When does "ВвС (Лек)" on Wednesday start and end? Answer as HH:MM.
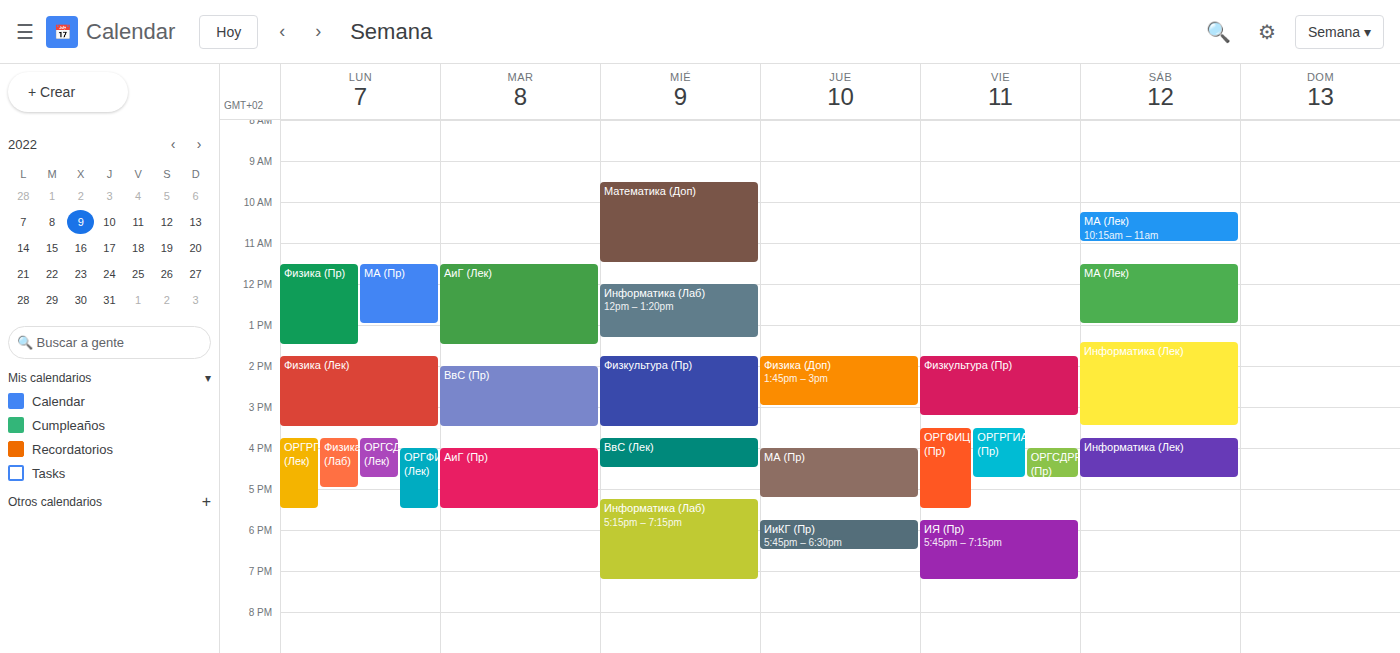
15:45 to 16:30